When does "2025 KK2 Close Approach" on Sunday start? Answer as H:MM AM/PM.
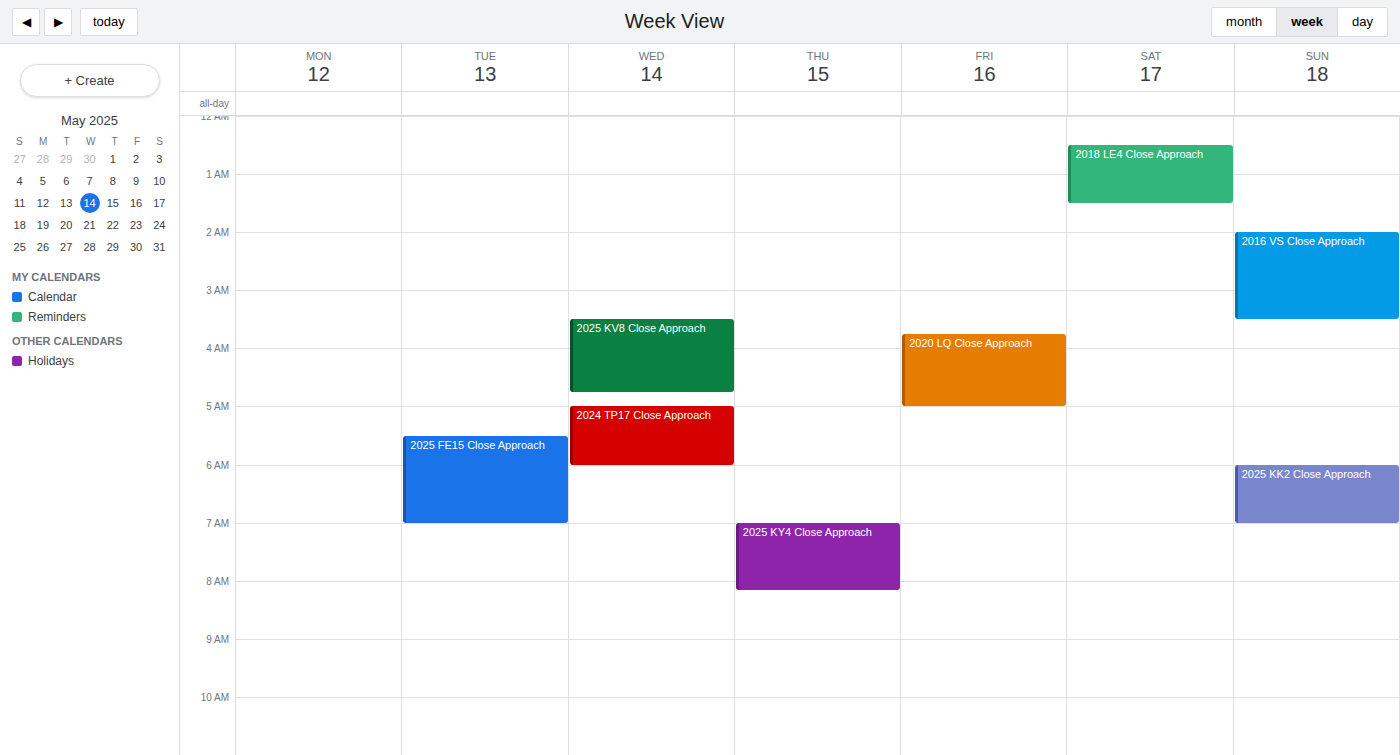
6:00 AM